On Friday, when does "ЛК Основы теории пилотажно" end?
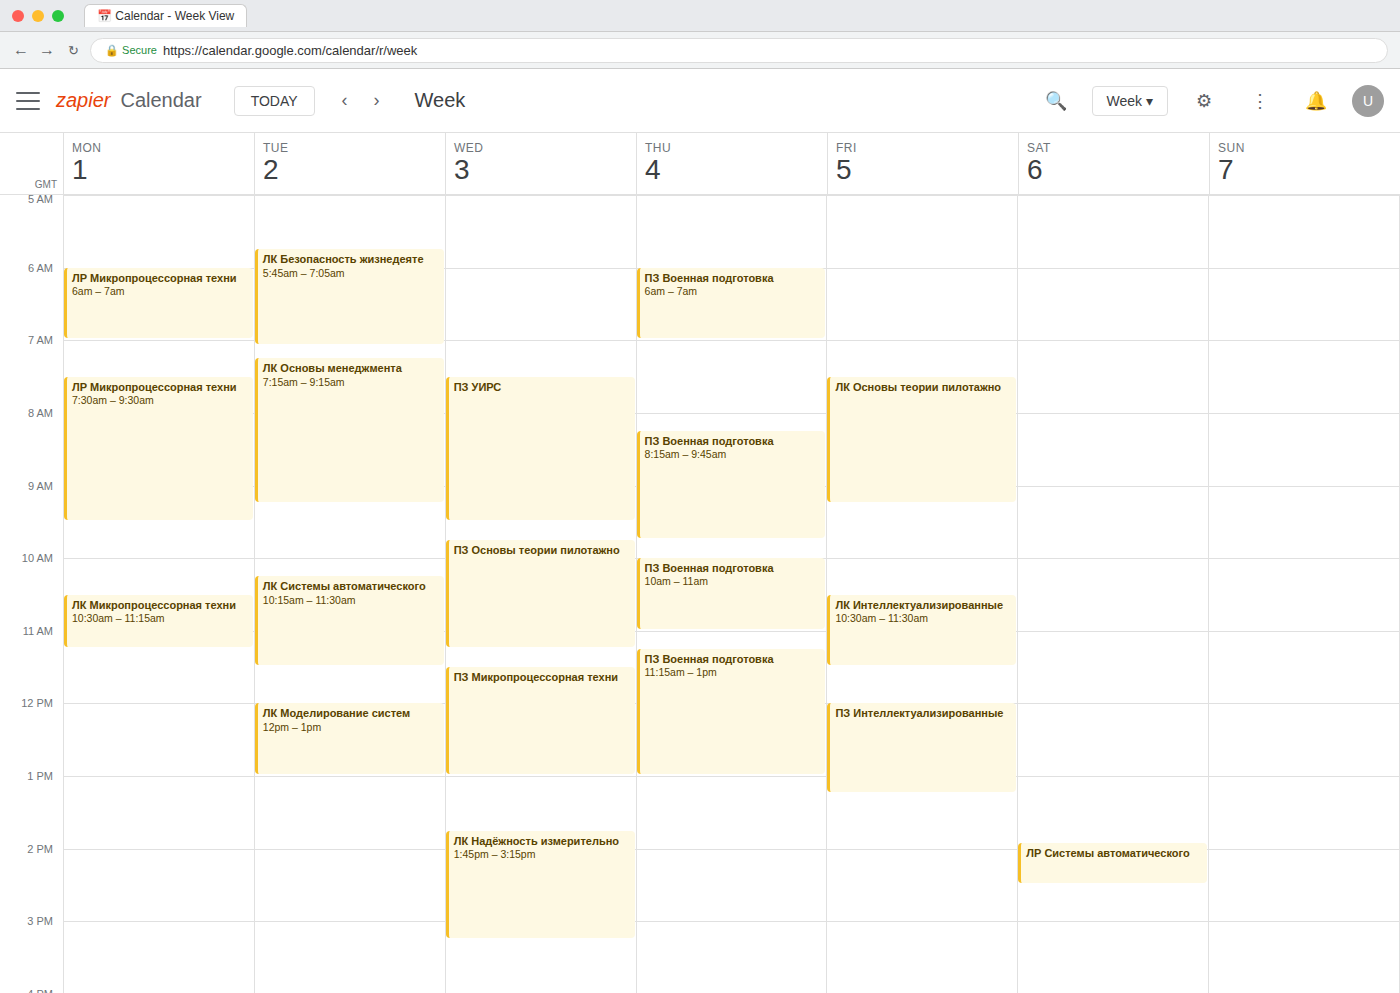
9:15 AM